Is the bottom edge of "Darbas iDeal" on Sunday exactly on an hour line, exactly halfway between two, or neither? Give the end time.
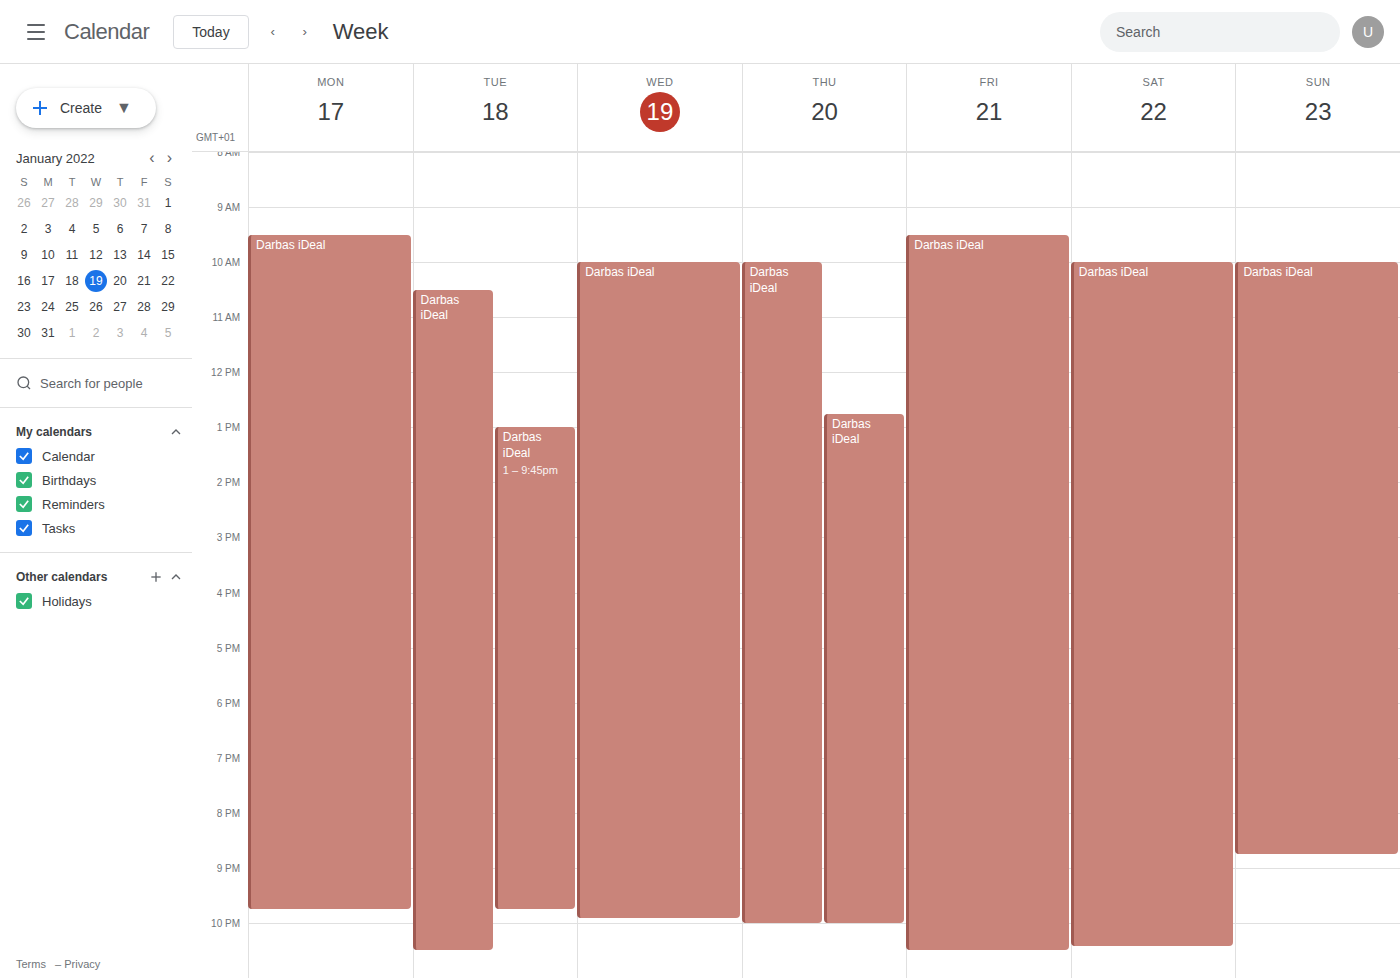
8:45 PM -- neither: three quarters of the way from the 8 PM line to the 9 PM line.